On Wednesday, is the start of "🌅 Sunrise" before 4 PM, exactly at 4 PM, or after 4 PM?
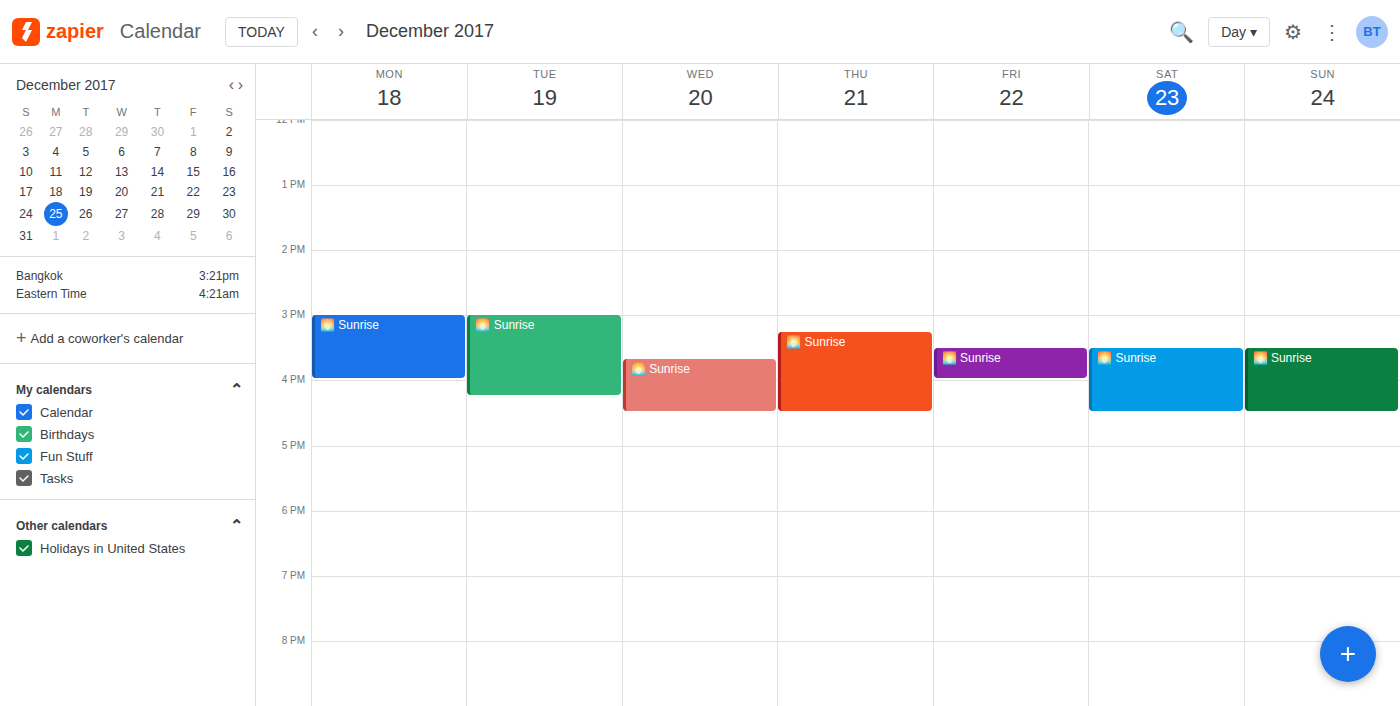
3:40 PM -- before 4 PM, 20 minutes above the 4 PM line.